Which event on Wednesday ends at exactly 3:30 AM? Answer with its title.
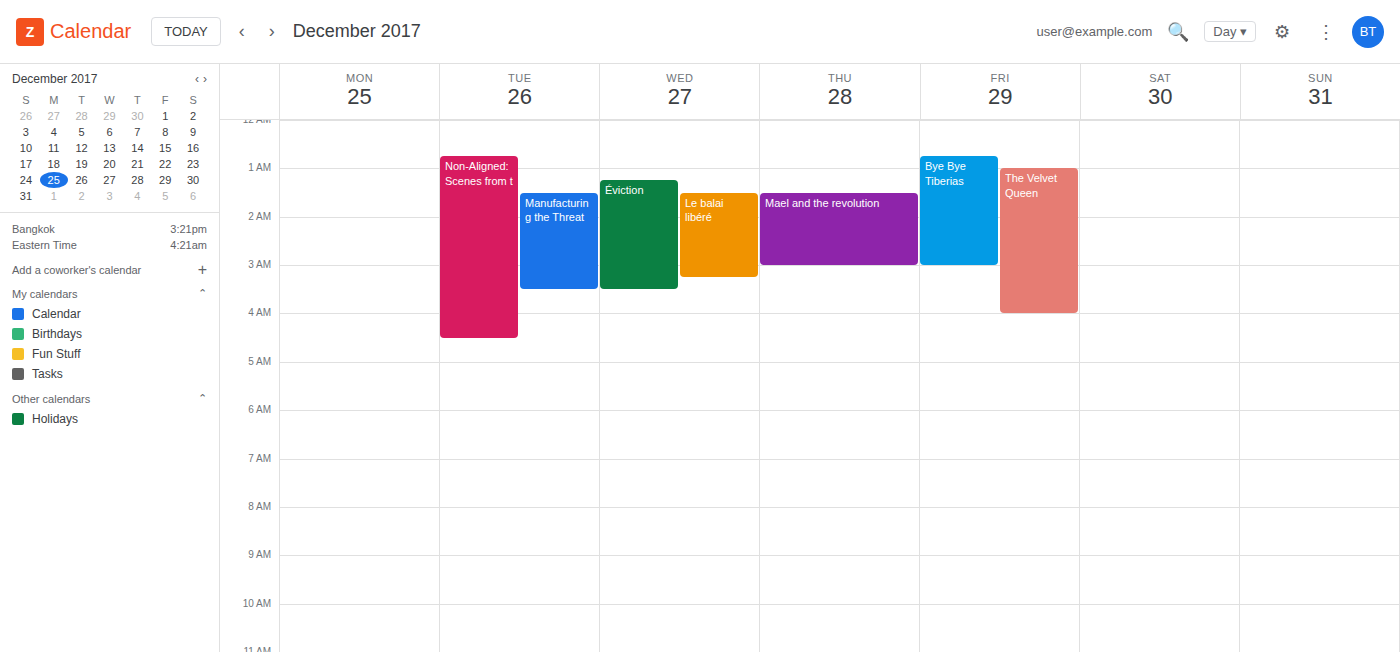
"Éviction"